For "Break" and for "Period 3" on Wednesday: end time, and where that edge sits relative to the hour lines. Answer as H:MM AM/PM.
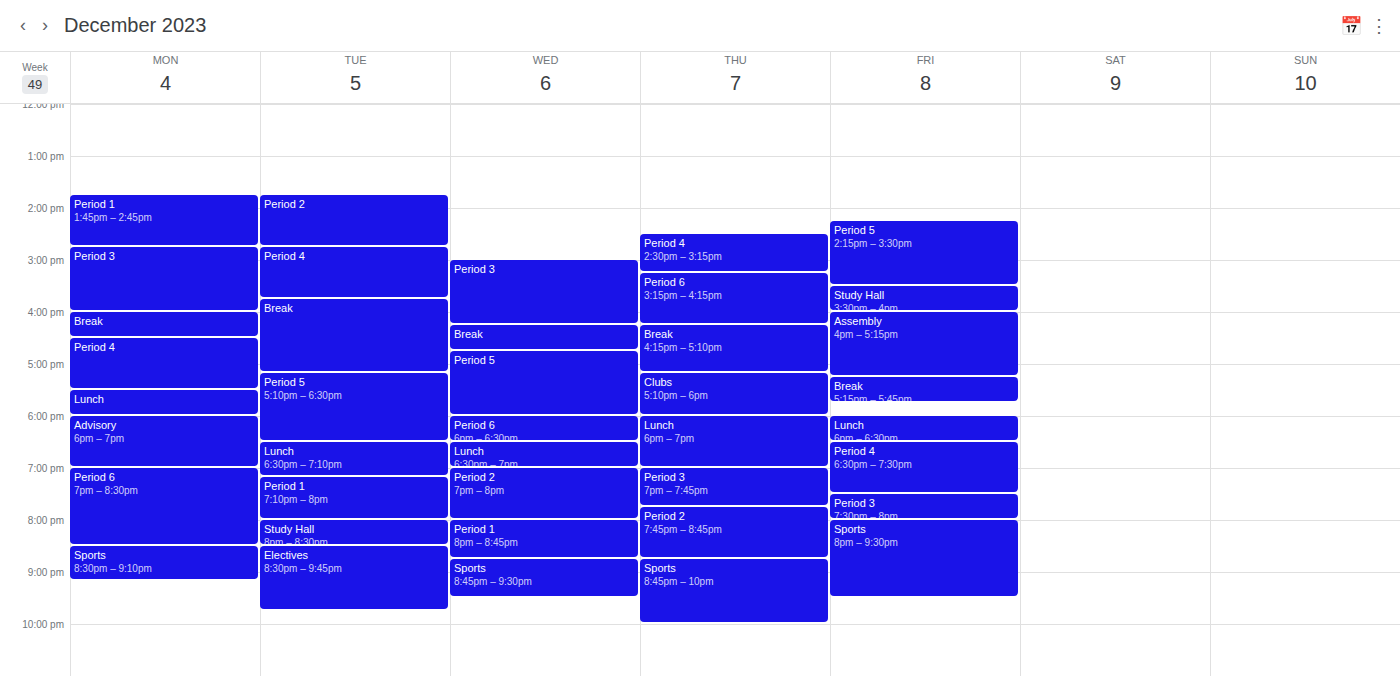
"Break": 4:45 PM, neither: three quarters of the way from the 4 PM line to the 5 PM line. "Period 3": 4:15 PM, neither: a quarter of the way from the 4 PM line to the 5 PM line.